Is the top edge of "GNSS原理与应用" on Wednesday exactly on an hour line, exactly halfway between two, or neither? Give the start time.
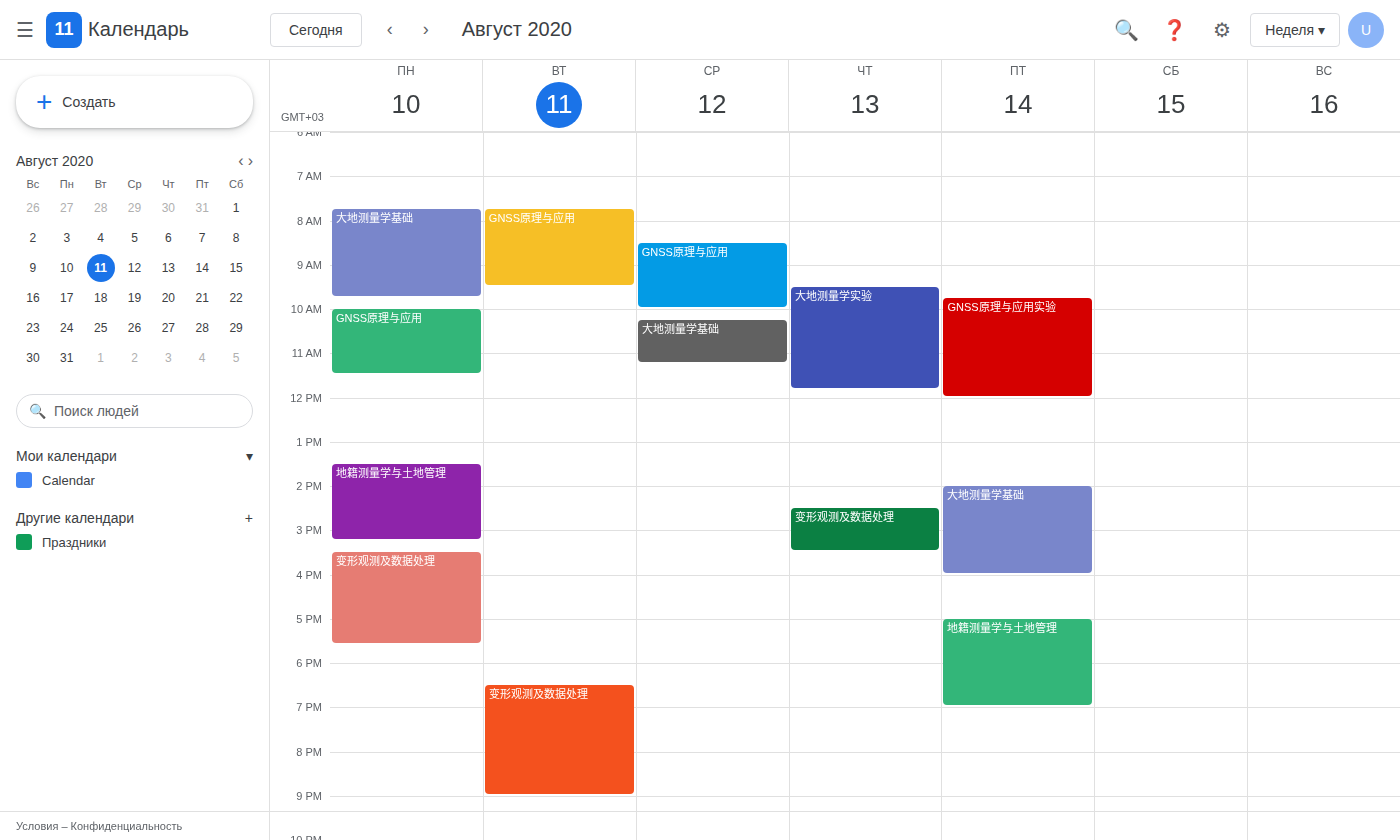
8:30 AM -- halfway between the 8 AM and 9 AM lines.